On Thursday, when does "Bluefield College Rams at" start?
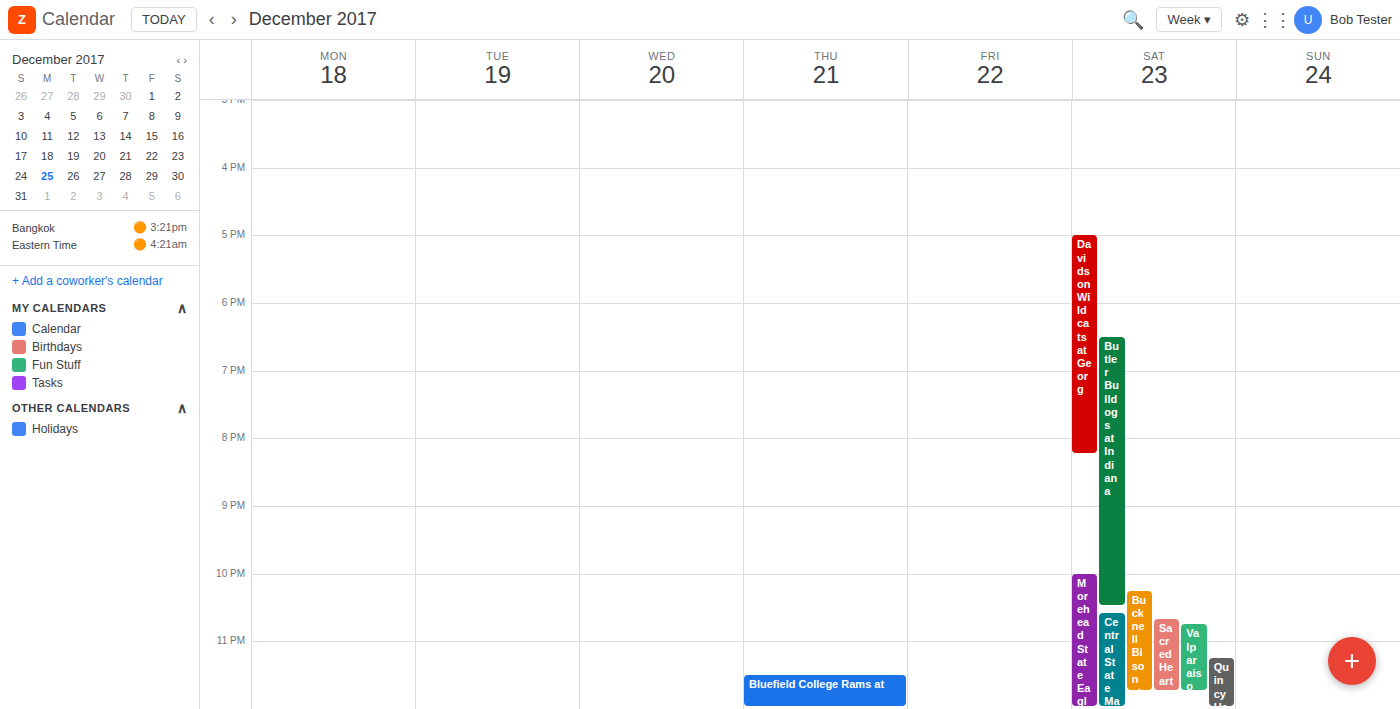
11:30 PM